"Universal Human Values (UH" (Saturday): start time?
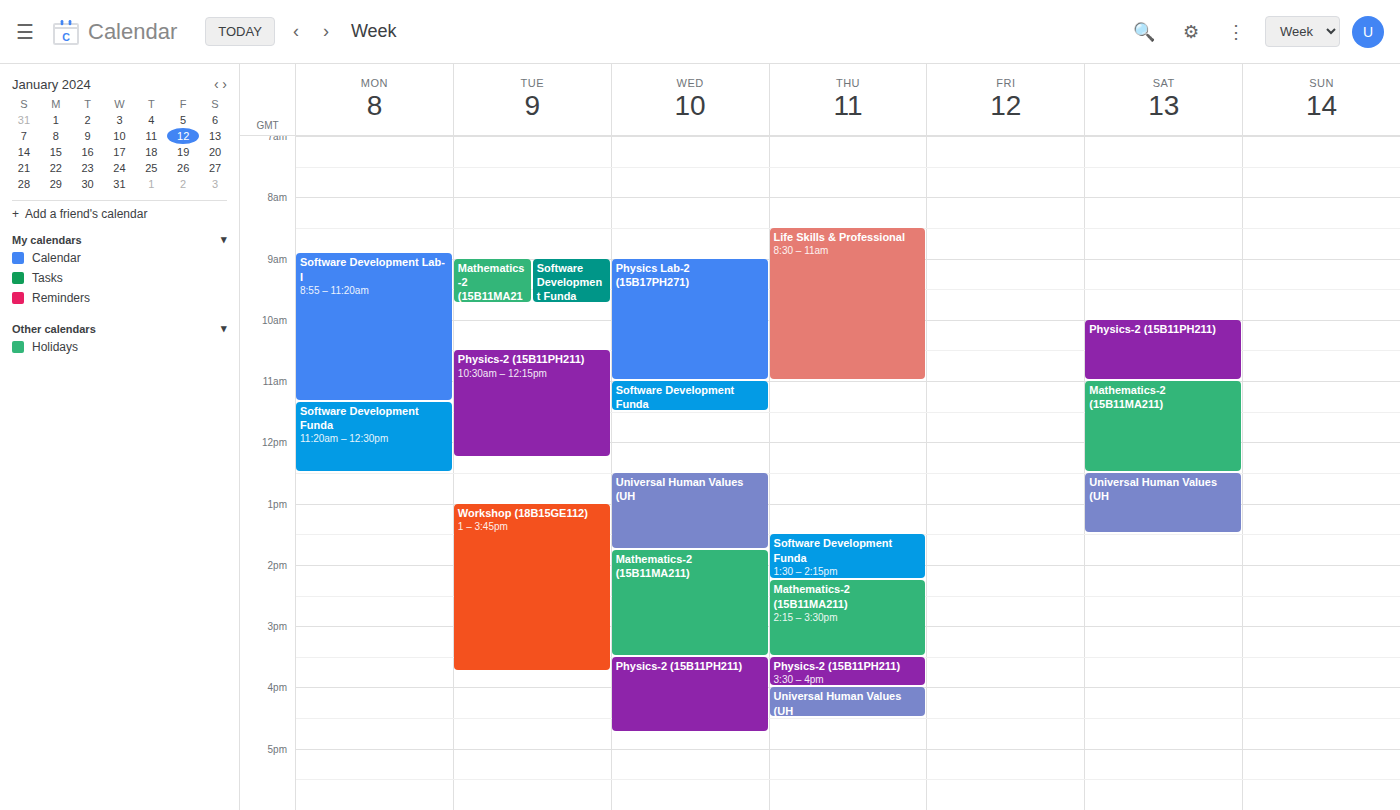
12:30 PM